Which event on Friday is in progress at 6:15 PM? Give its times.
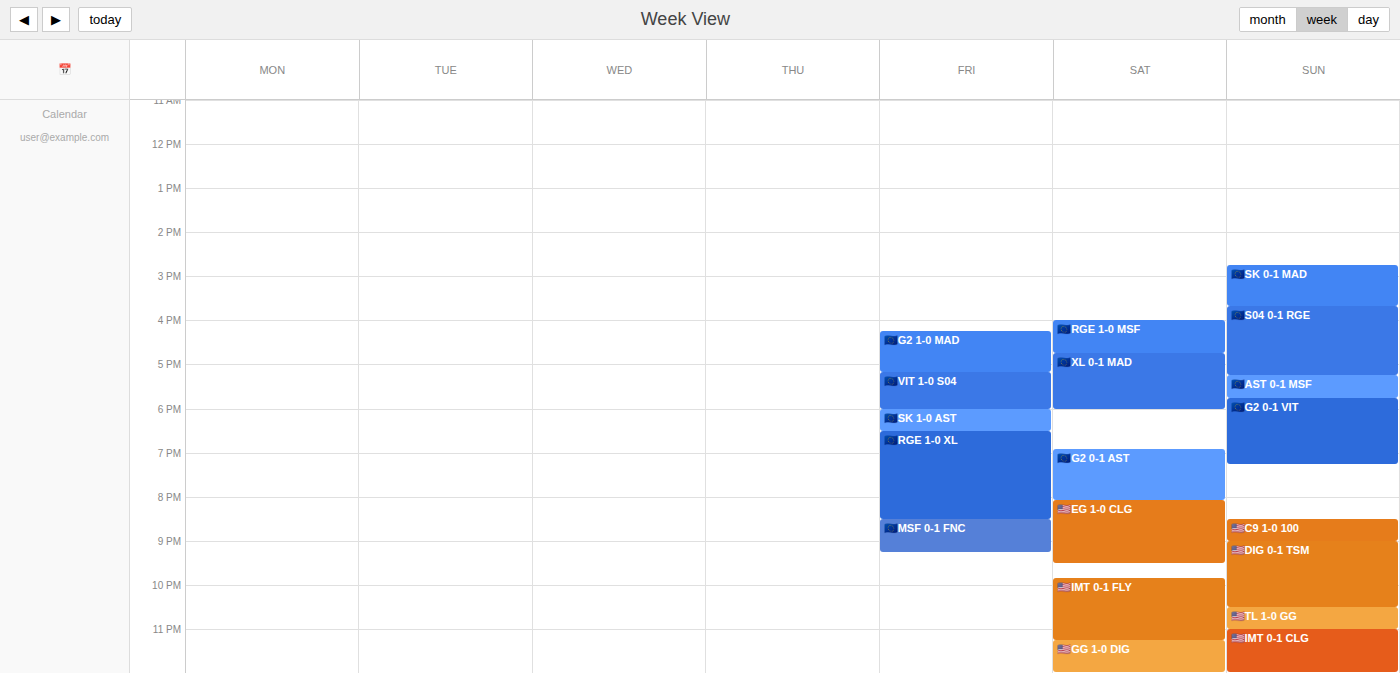
"🇪🇺SK 1-0 AST", 6:00 PM to 6:30 PM